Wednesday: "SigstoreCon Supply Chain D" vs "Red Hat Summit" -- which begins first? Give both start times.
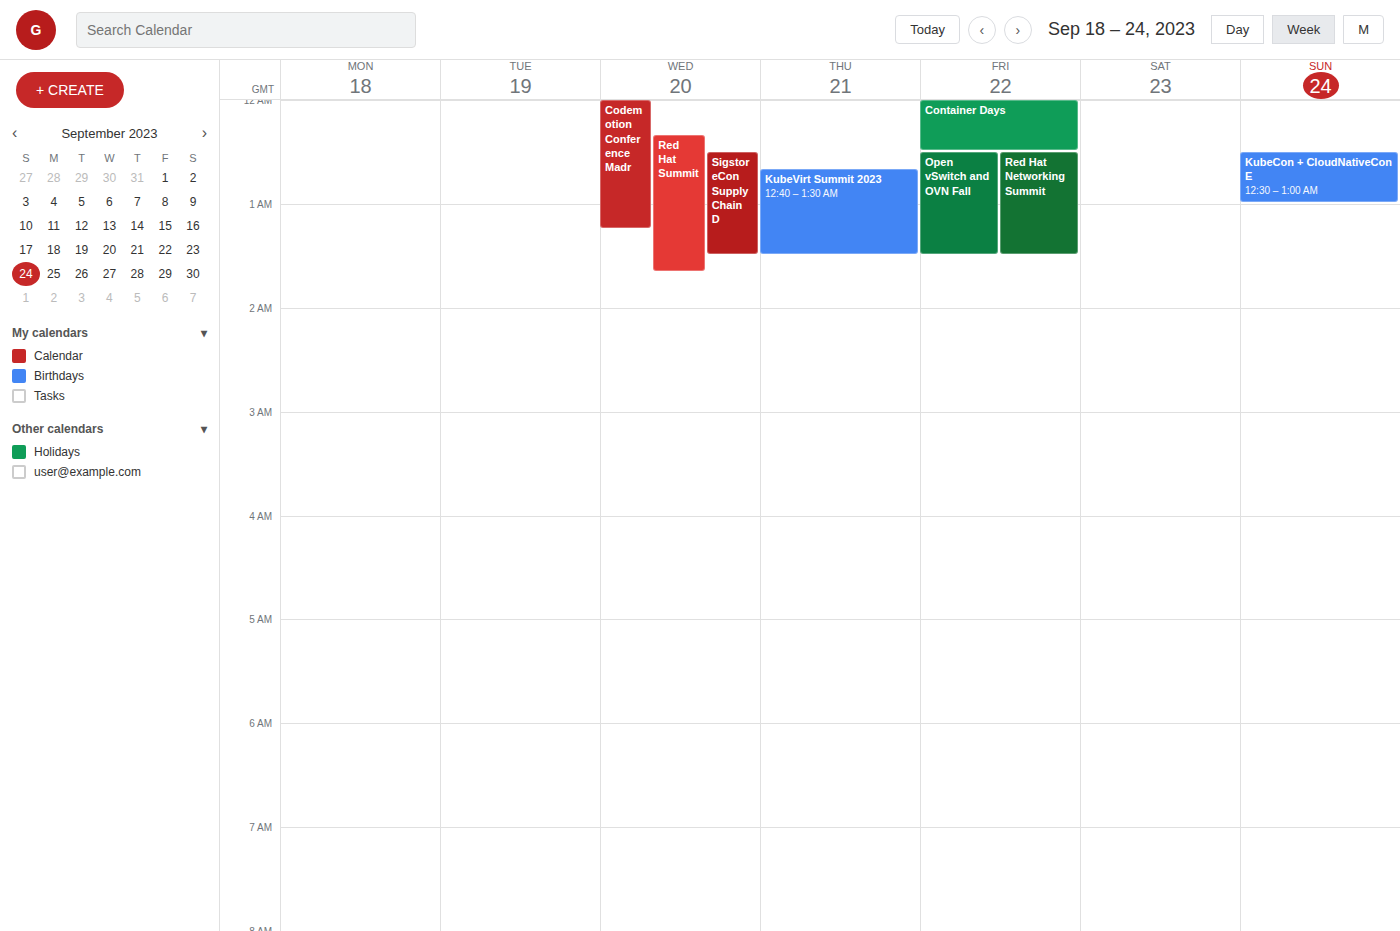
"Red Hat Summit" 12:20 AM; "SigstoreCon Supply Chain D" 12:30 AM.